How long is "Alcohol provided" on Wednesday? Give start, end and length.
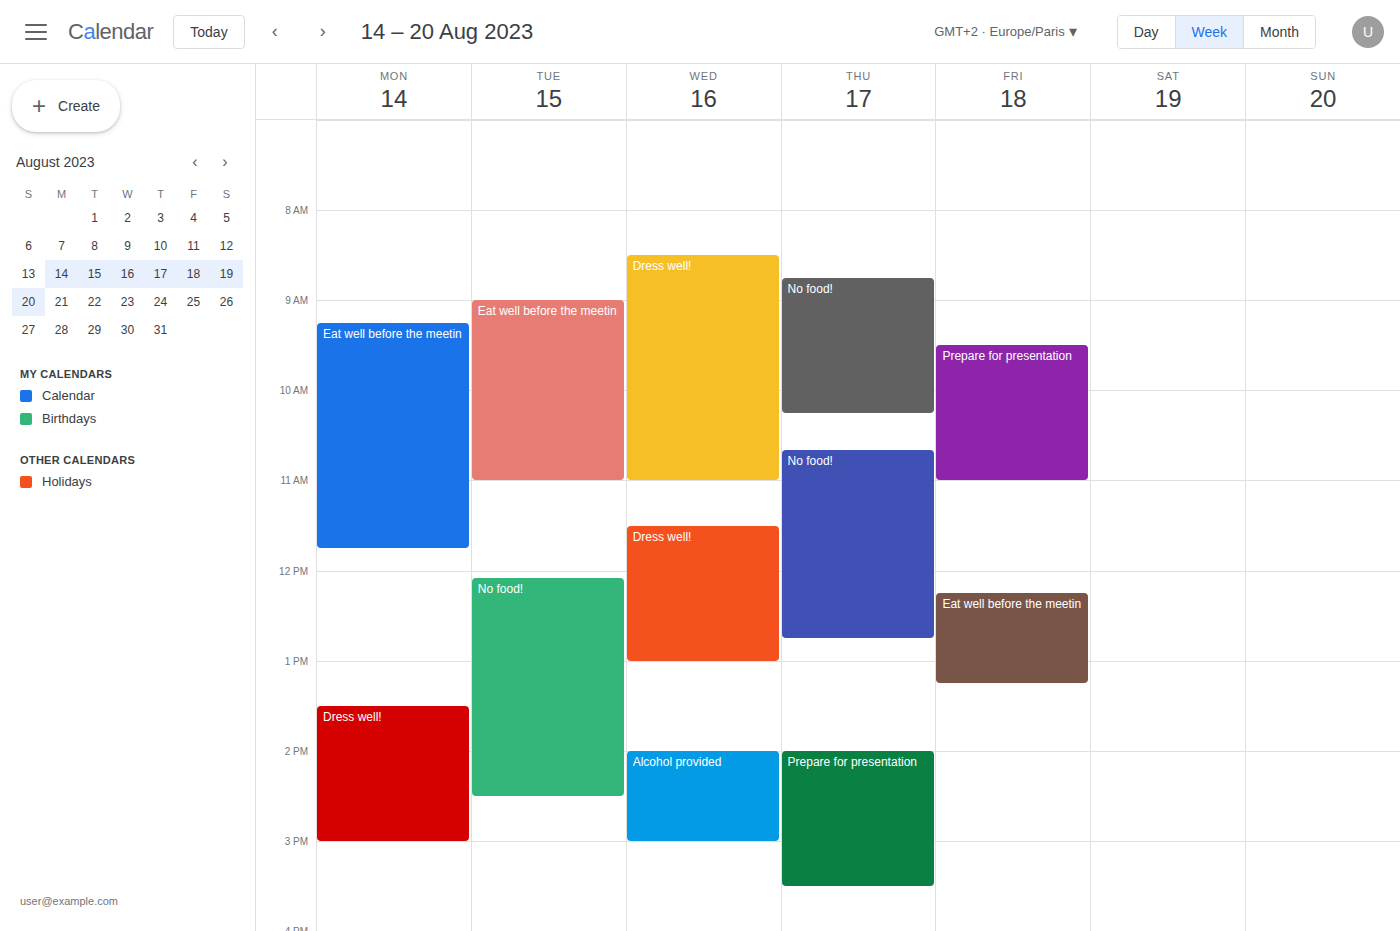
14:00 to 15:00, 1 hour